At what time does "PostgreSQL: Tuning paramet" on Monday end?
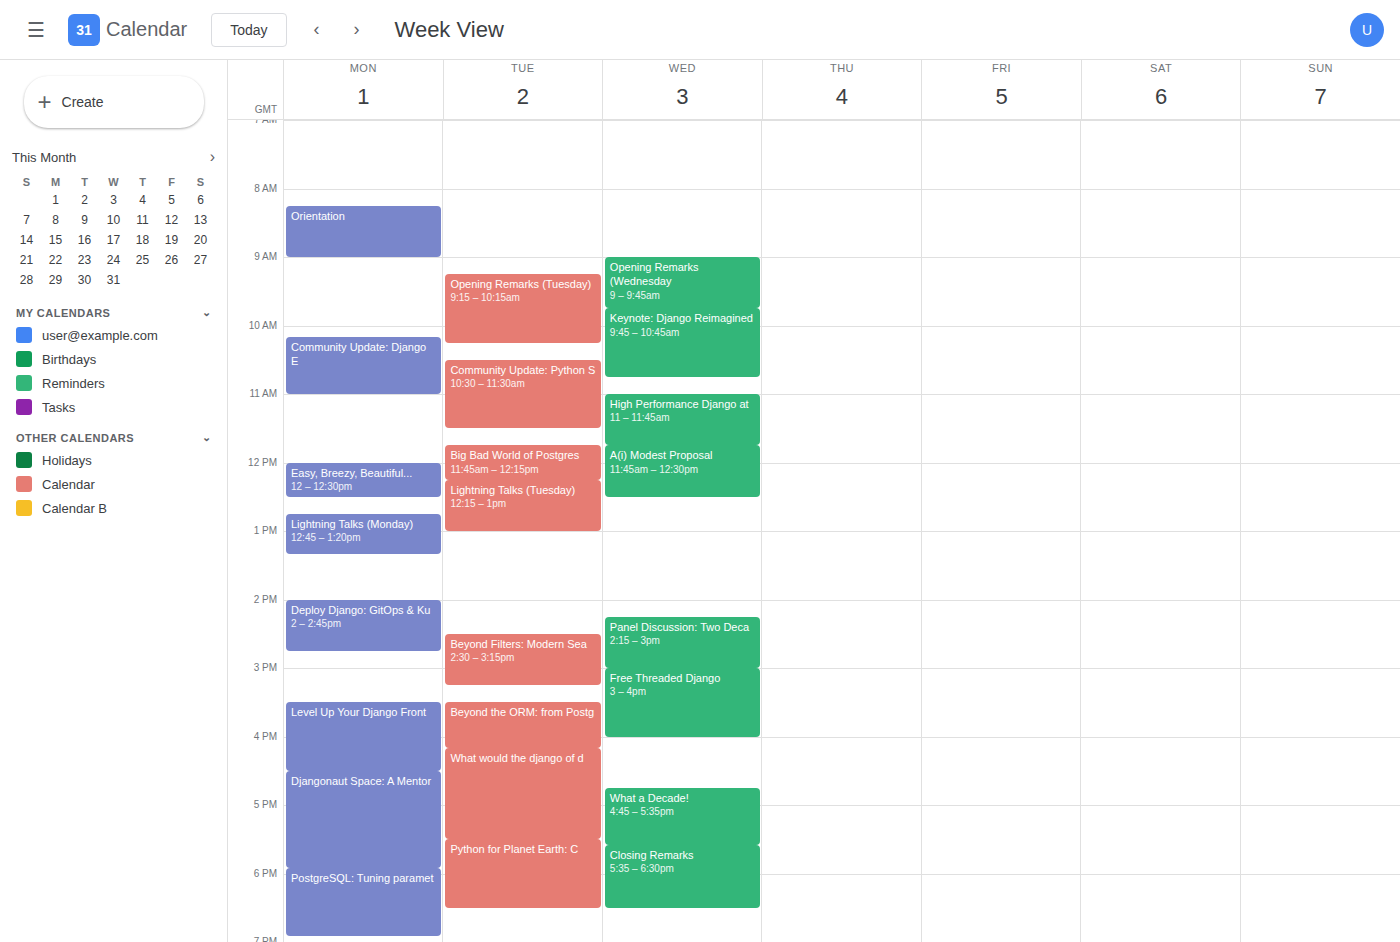
6:55 PM